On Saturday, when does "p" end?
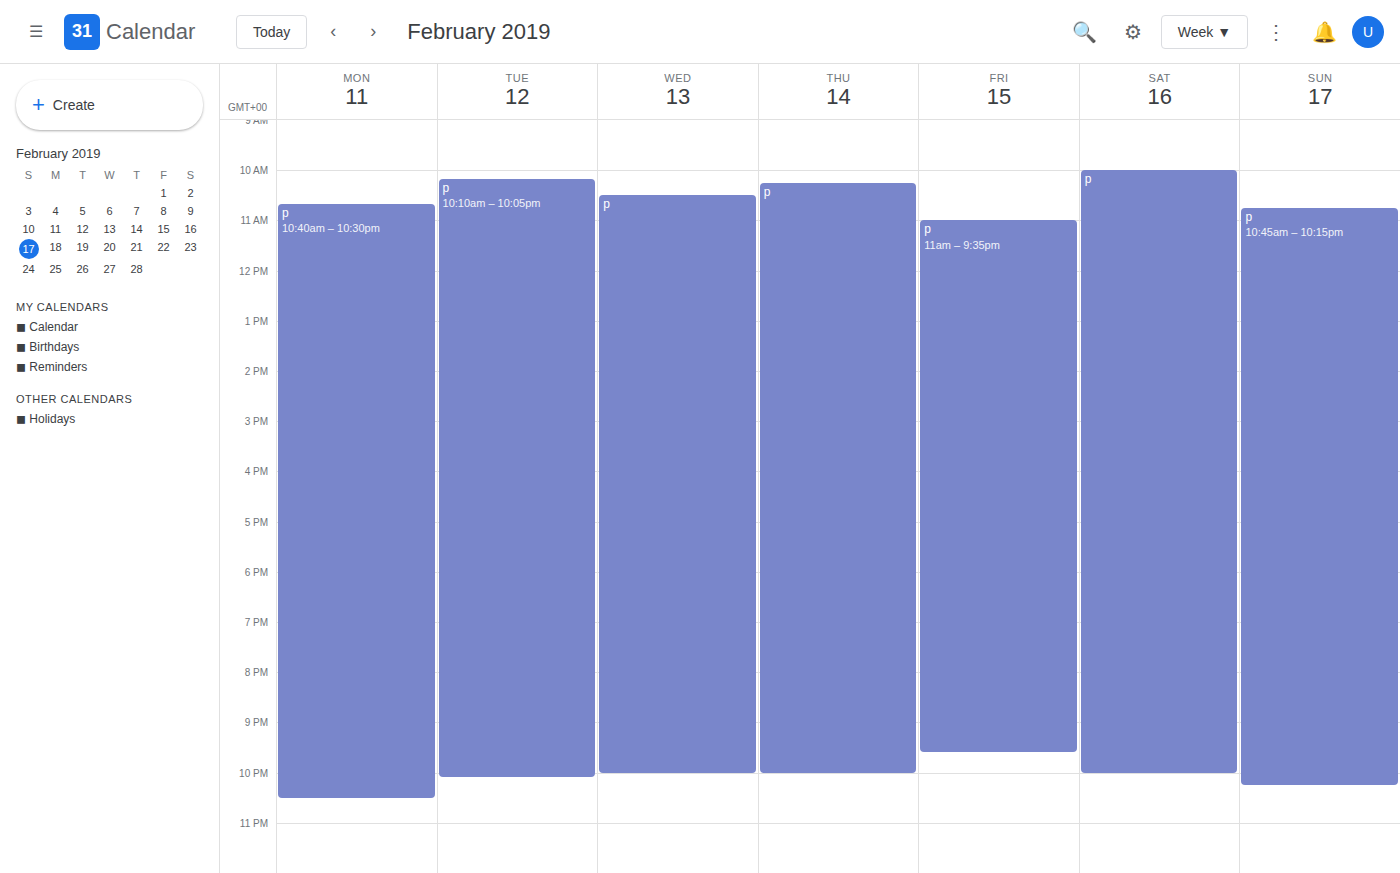
10:00 PM